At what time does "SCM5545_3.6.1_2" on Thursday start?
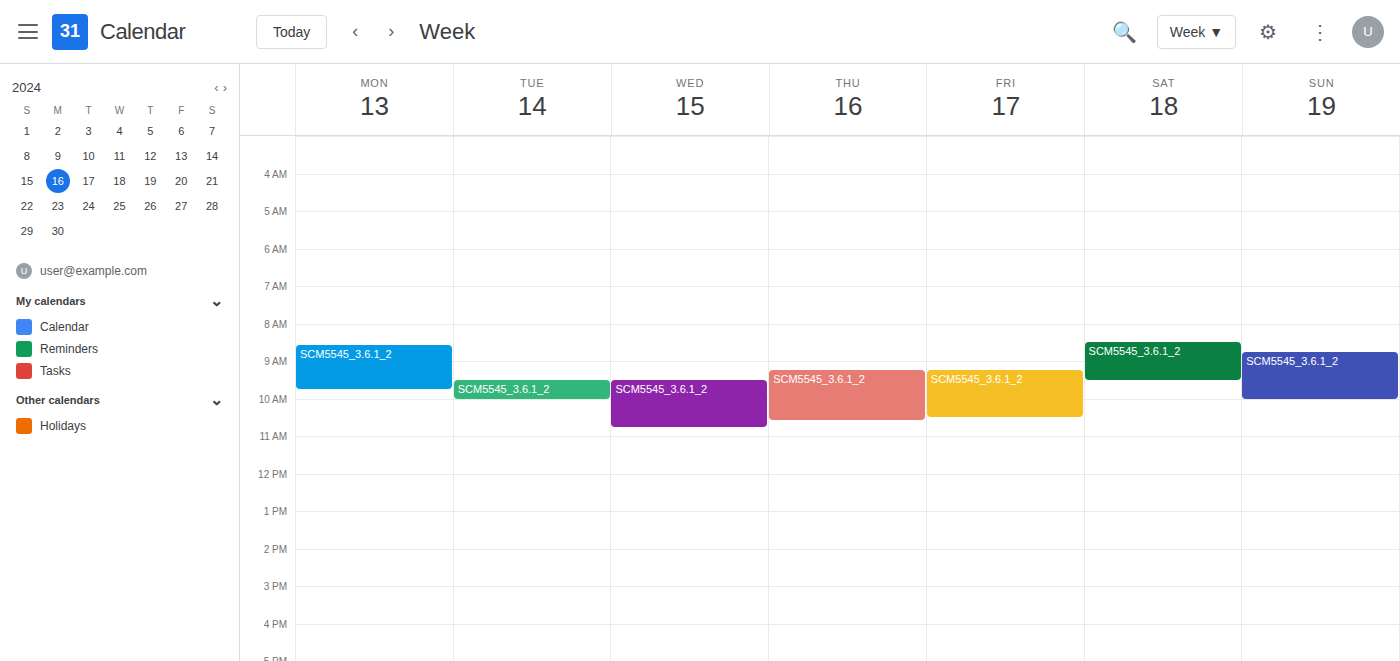
09:15